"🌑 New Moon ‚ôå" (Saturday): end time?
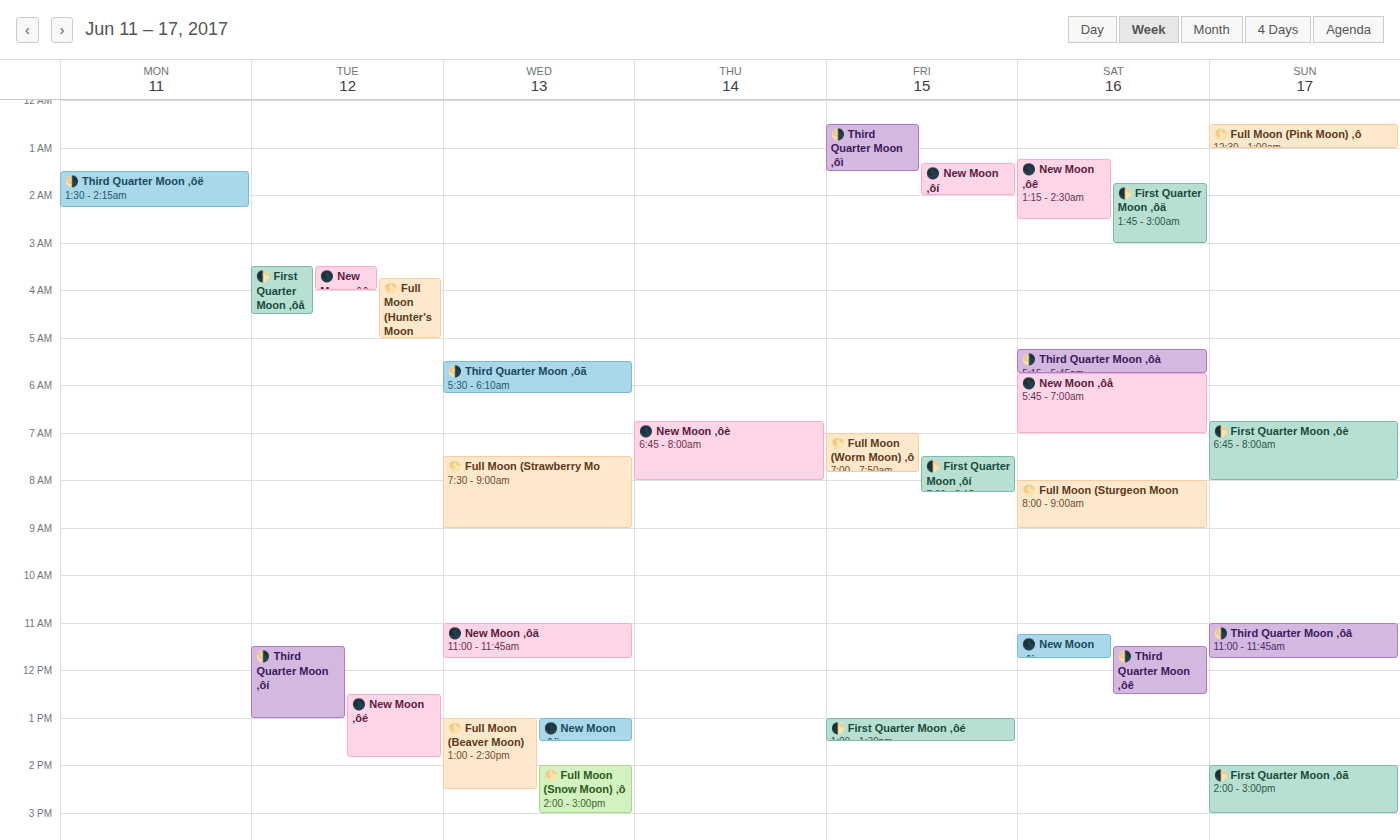
7:00 AM